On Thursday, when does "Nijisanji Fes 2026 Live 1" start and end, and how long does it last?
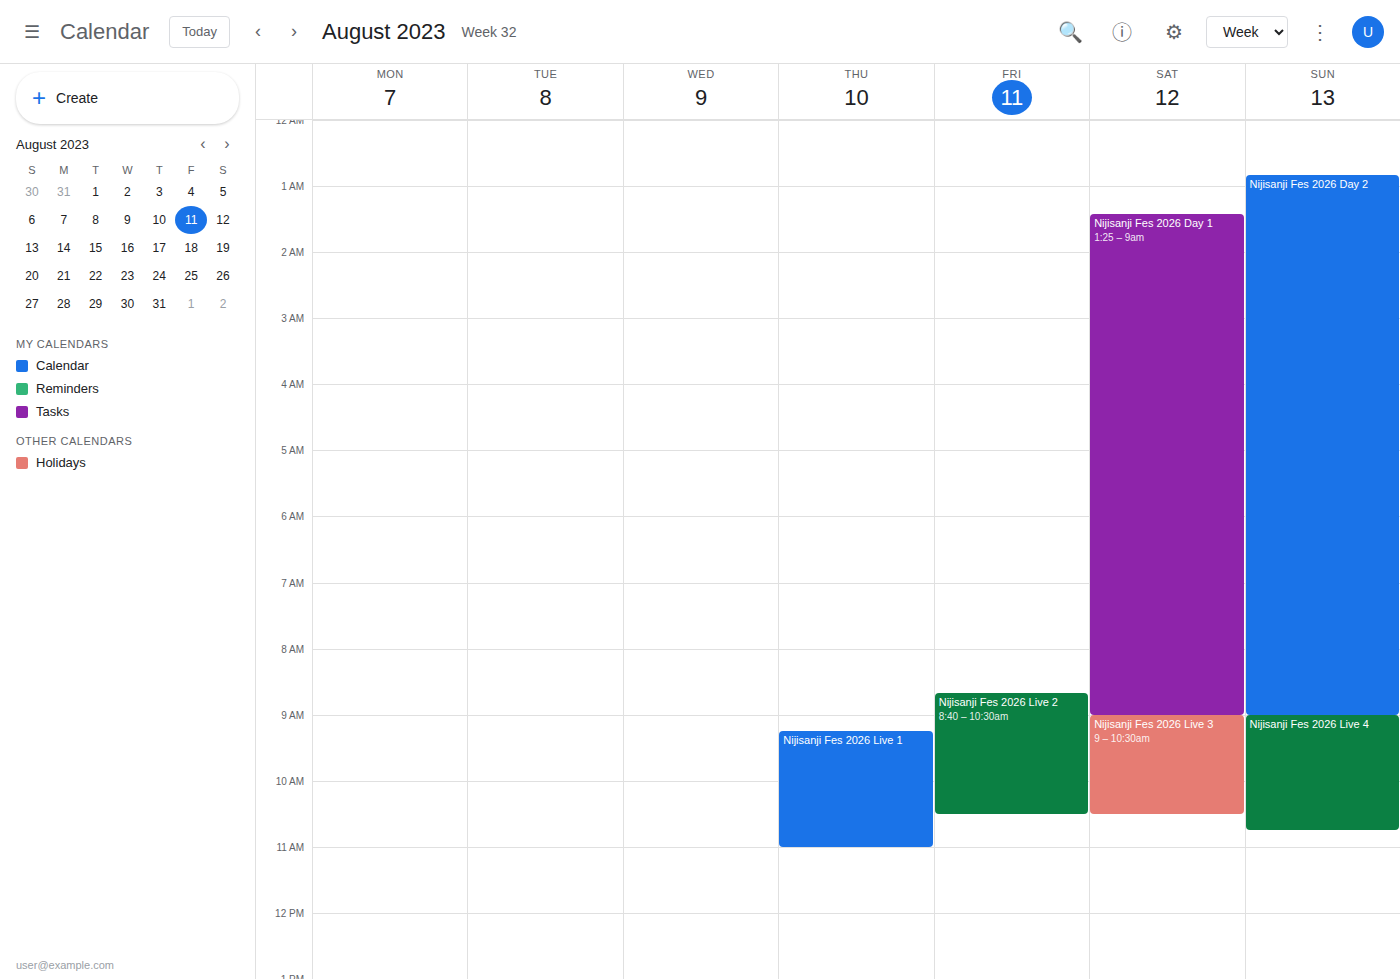
09:15 to 11:00, 1 hour 45 minutes